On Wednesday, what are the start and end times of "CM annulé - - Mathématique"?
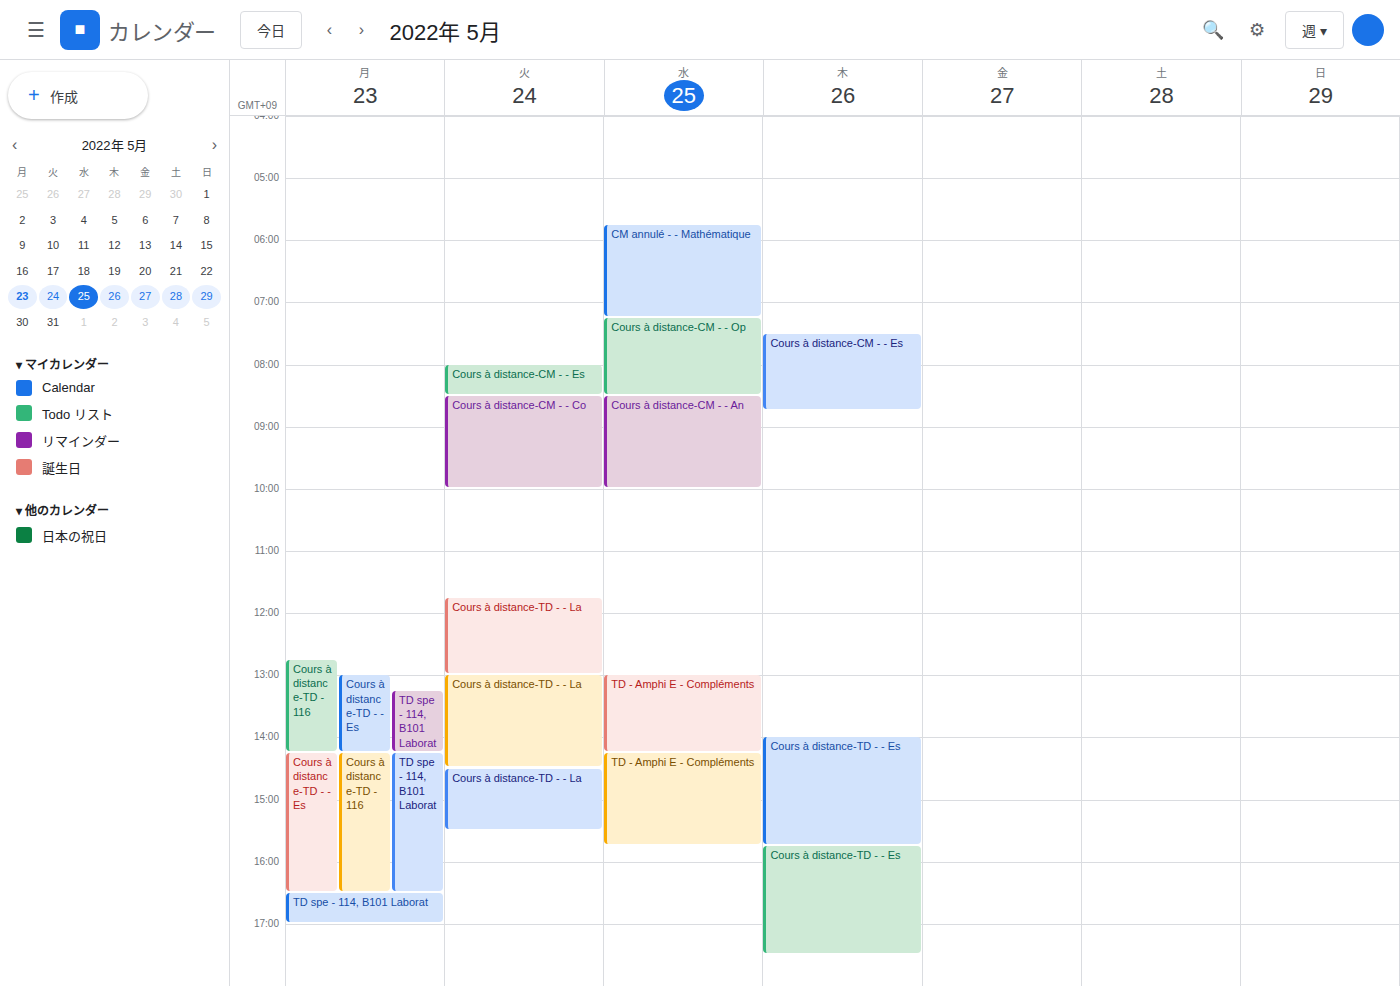
5:45 AM to 7:15 AM